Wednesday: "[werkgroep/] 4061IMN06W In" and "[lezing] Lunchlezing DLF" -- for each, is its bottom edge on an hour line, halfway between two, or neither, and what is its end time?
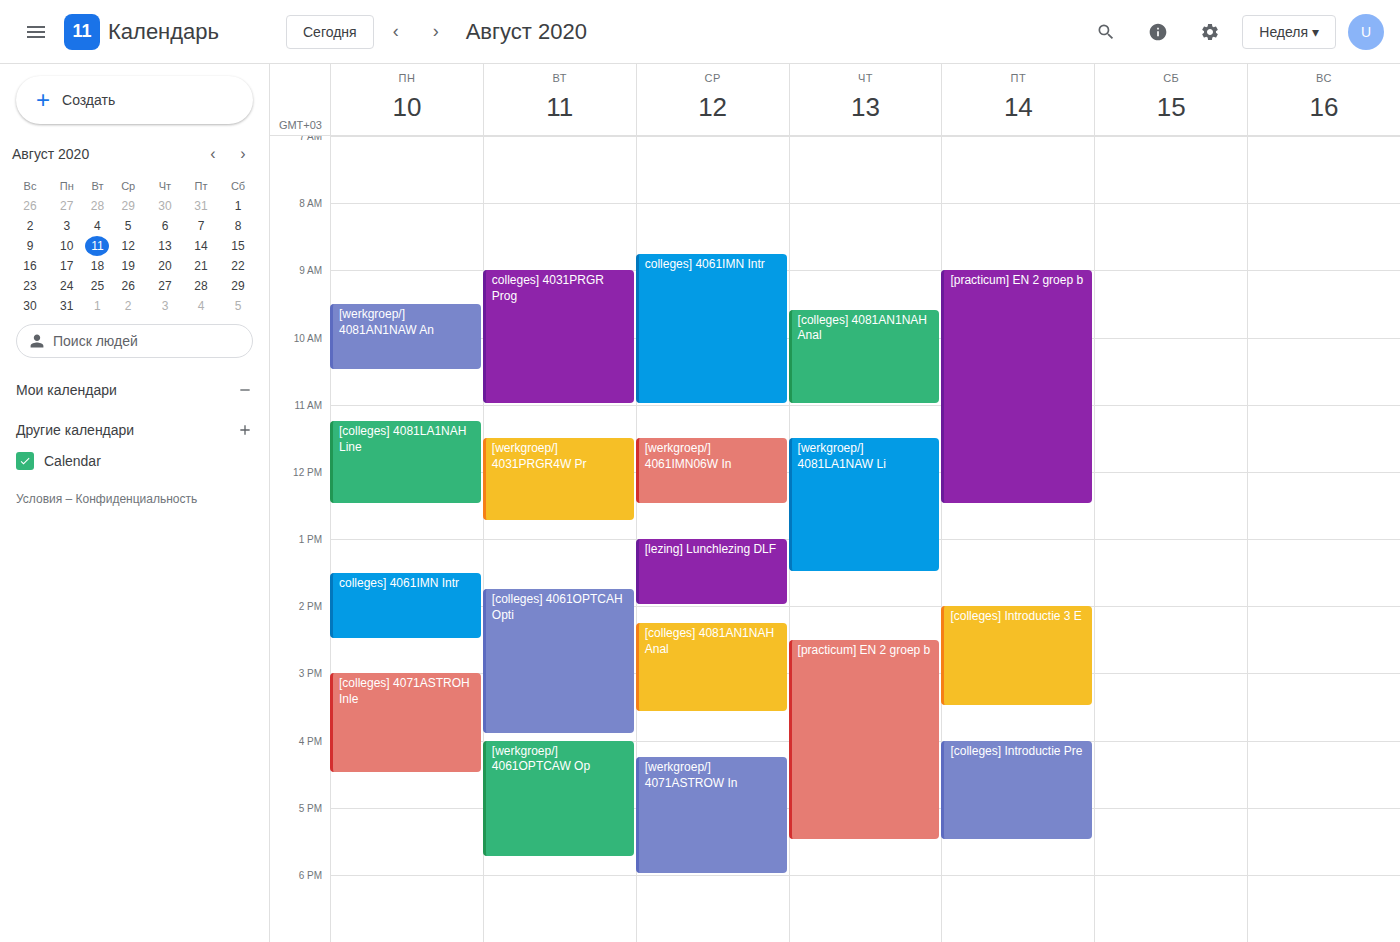
"[werkgroep/] 4061IMN06W In": 12:30, halfway between the 12:00 and 13:00 lines. "[lezing] Lunchlezing DLF": 14:00, exactly on the 14:00 line.